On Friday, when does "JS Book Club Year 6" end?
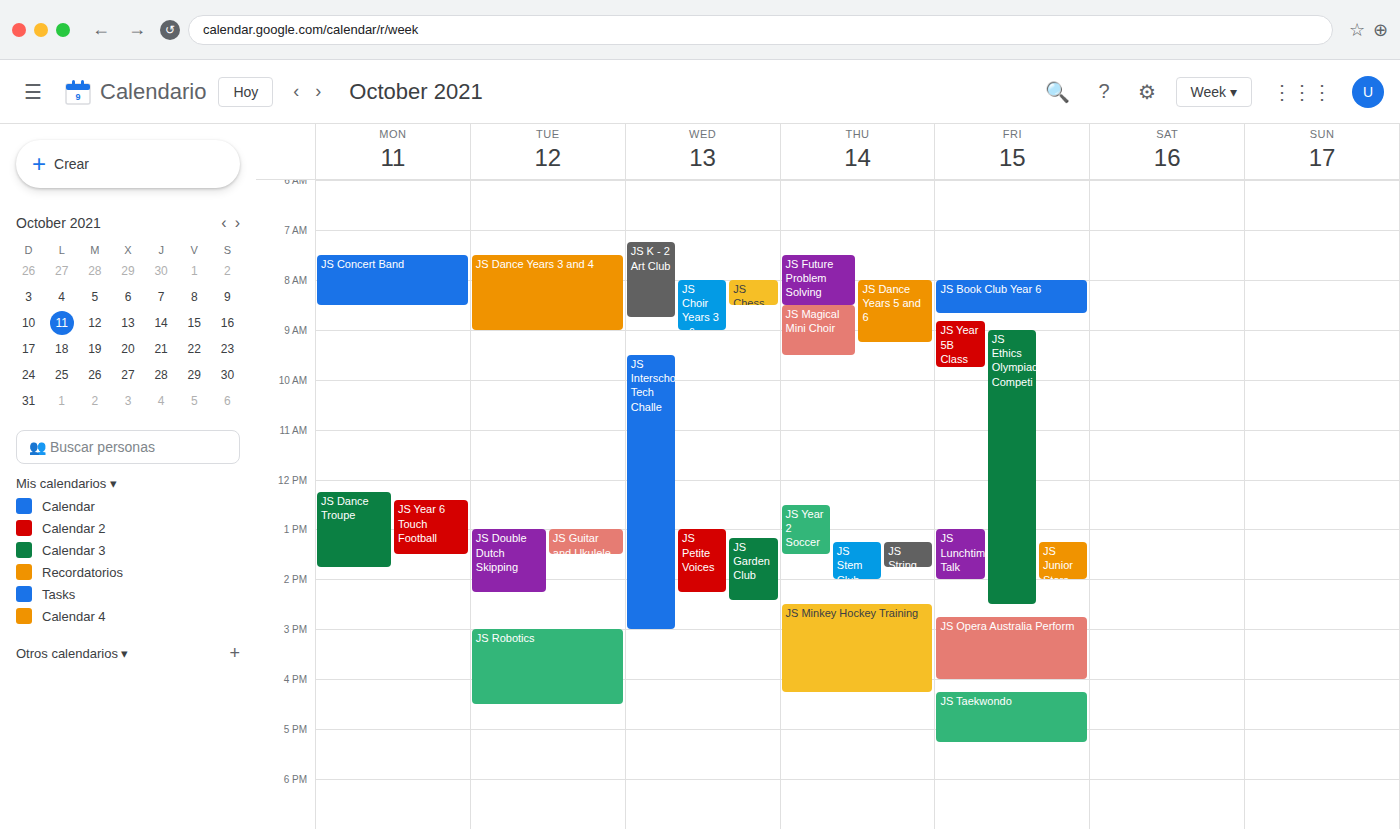
8:40 AM